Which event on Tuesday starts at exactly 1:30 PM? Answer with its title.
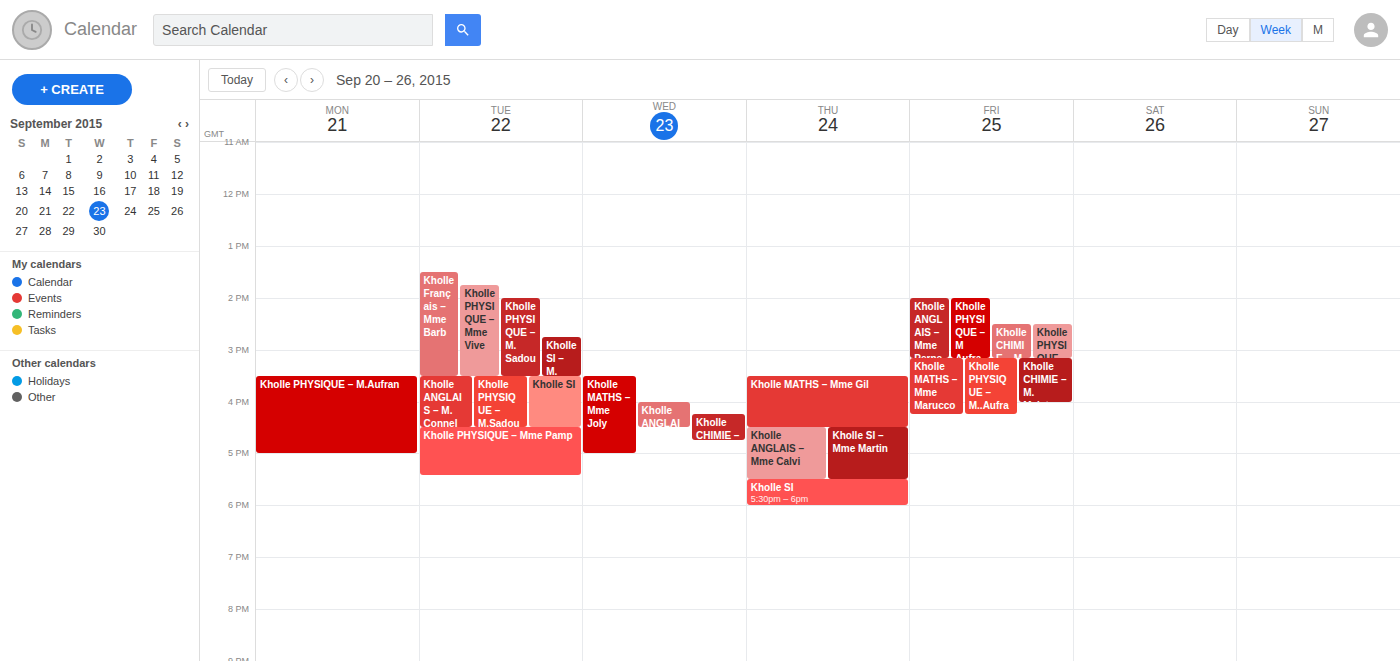
"Kholle Français – Mme Barb"